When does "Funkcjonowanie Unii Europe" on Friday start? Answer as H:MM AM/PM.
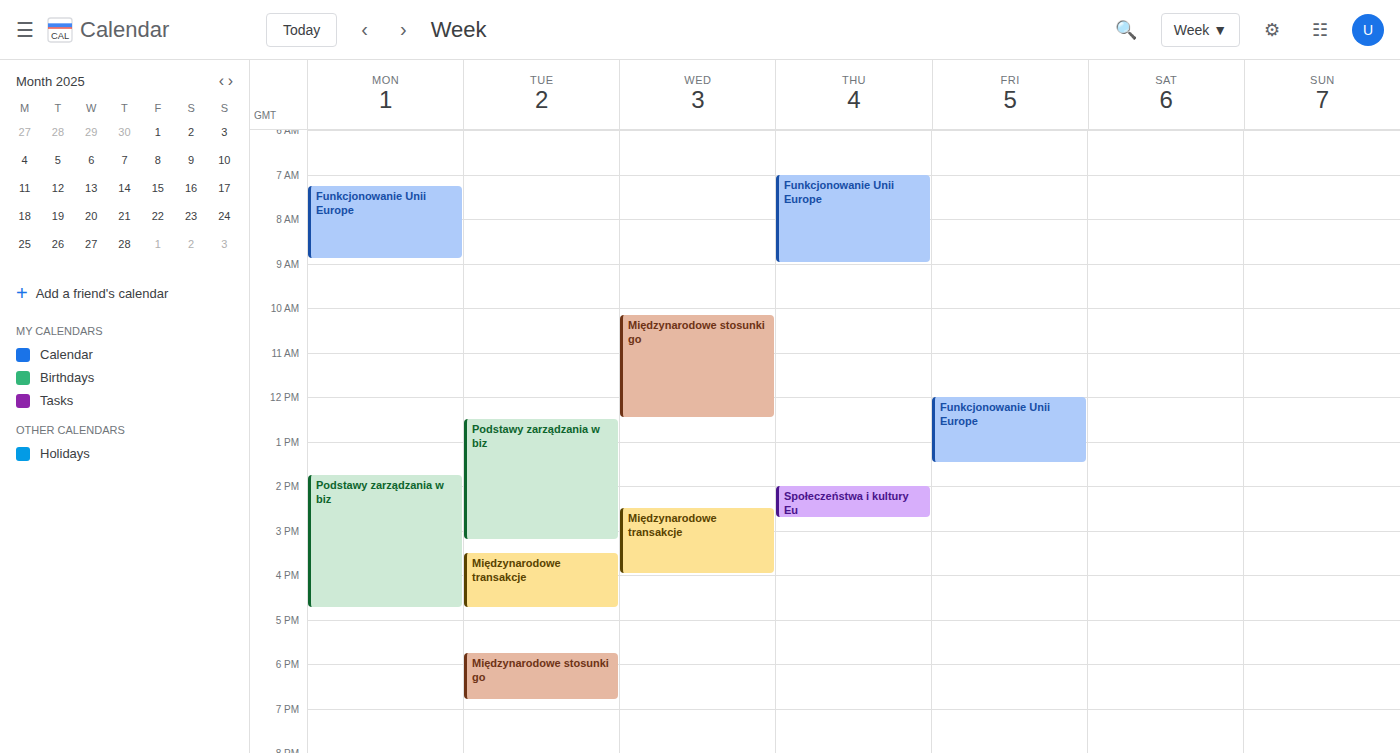
12:00 PM